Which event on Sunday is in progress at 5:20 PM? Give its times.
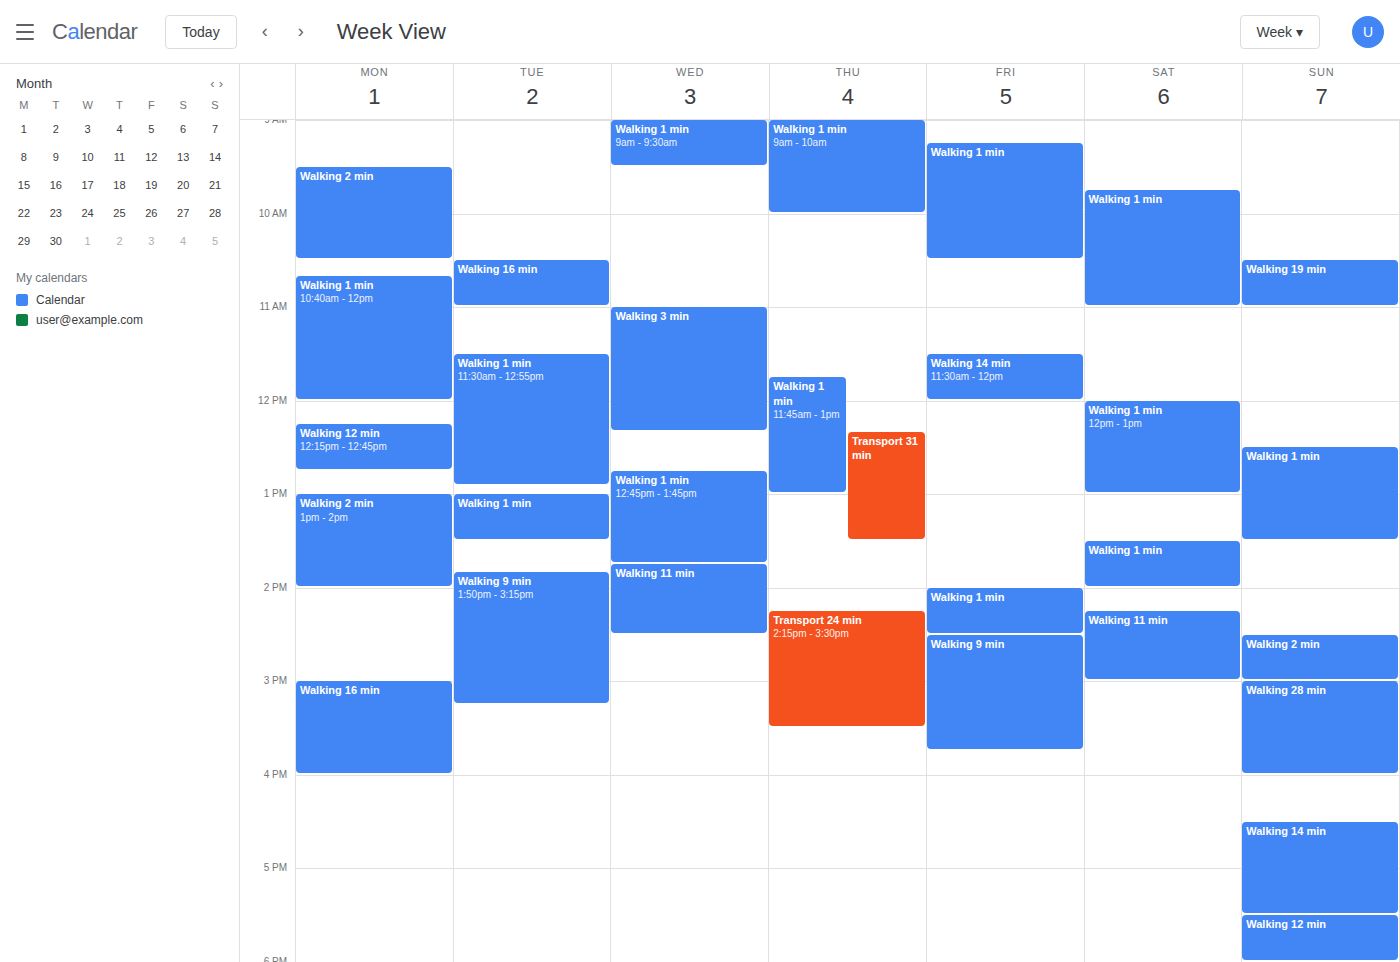
"Walking 14 min", 4:30 PM to 5:30 PM